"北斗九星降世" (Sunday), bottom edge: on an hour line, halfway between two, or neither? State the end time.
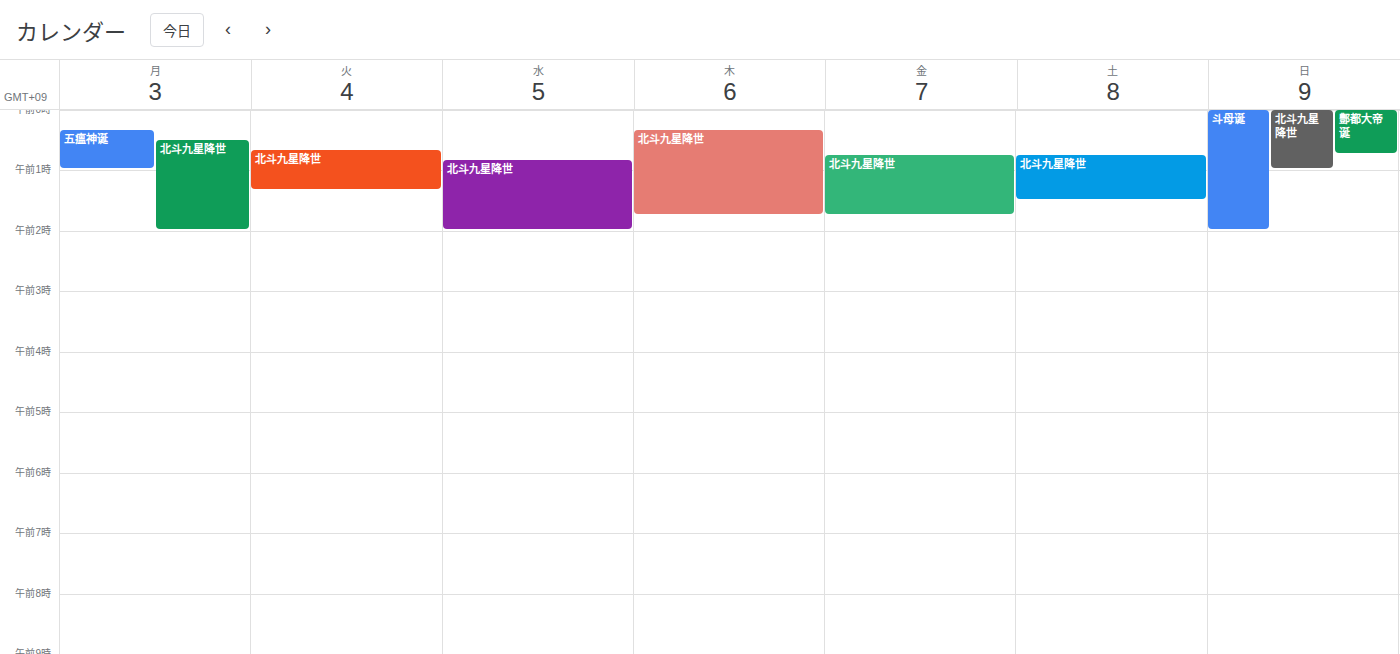
1:00 AM -- exactly on the 1 AM line.